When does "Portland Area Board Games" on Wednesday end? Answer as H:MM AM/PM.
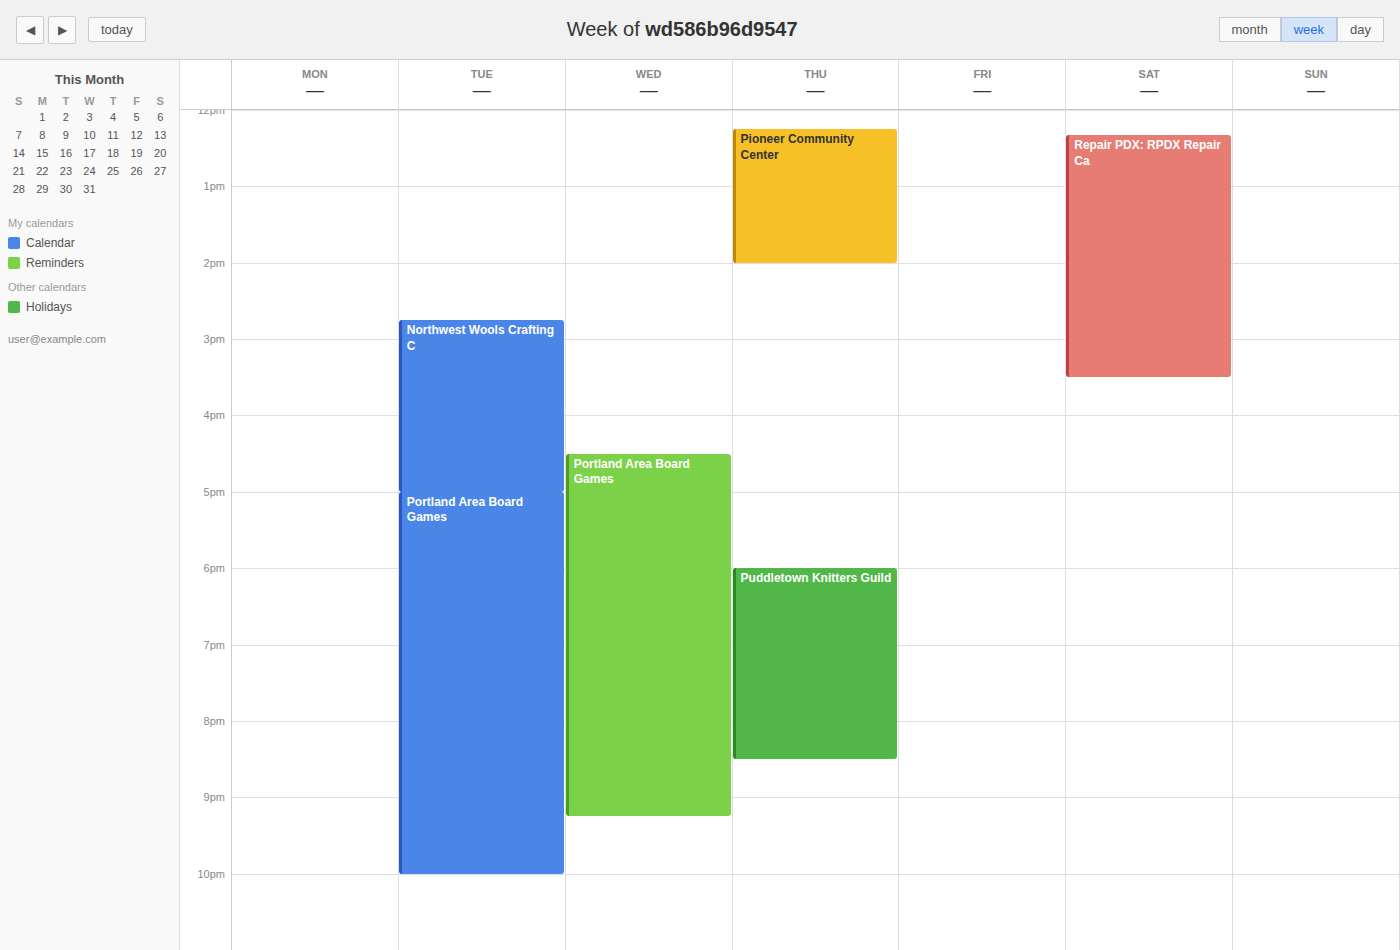
9:15 PM